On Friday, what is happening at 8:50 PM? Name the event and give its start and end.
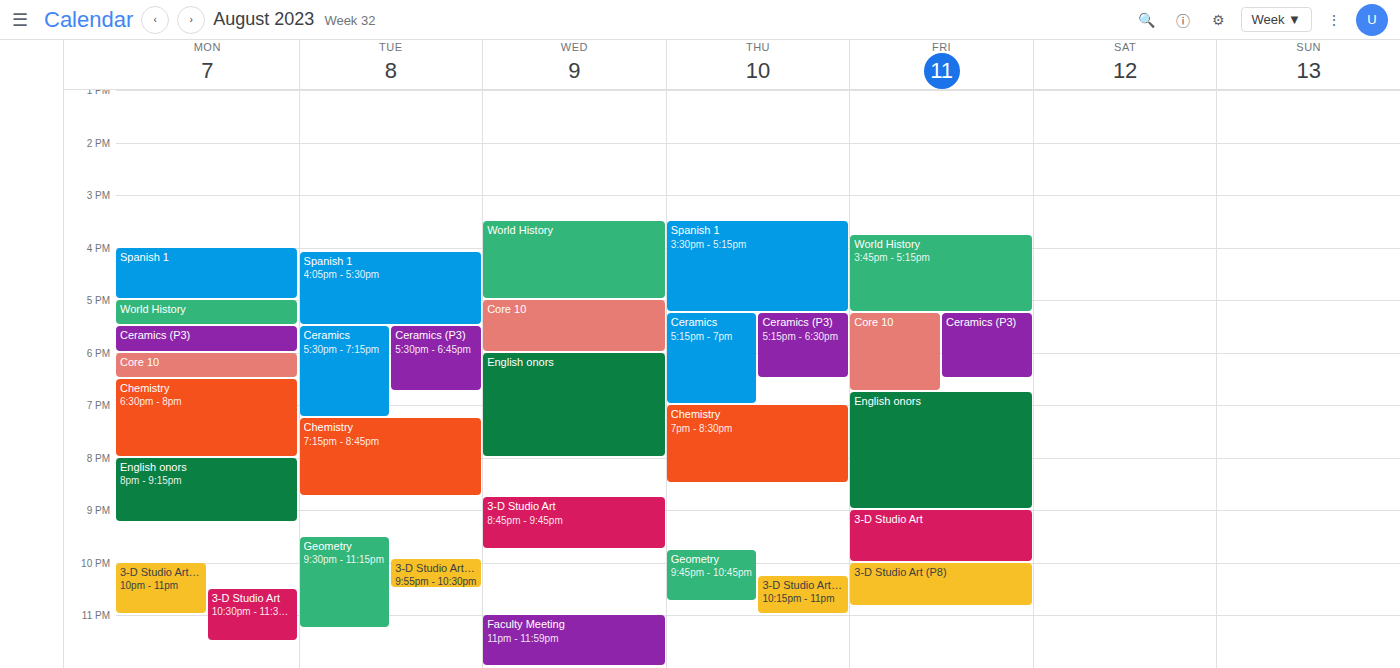
"English onors", 6:45 PM to 9:00 PM